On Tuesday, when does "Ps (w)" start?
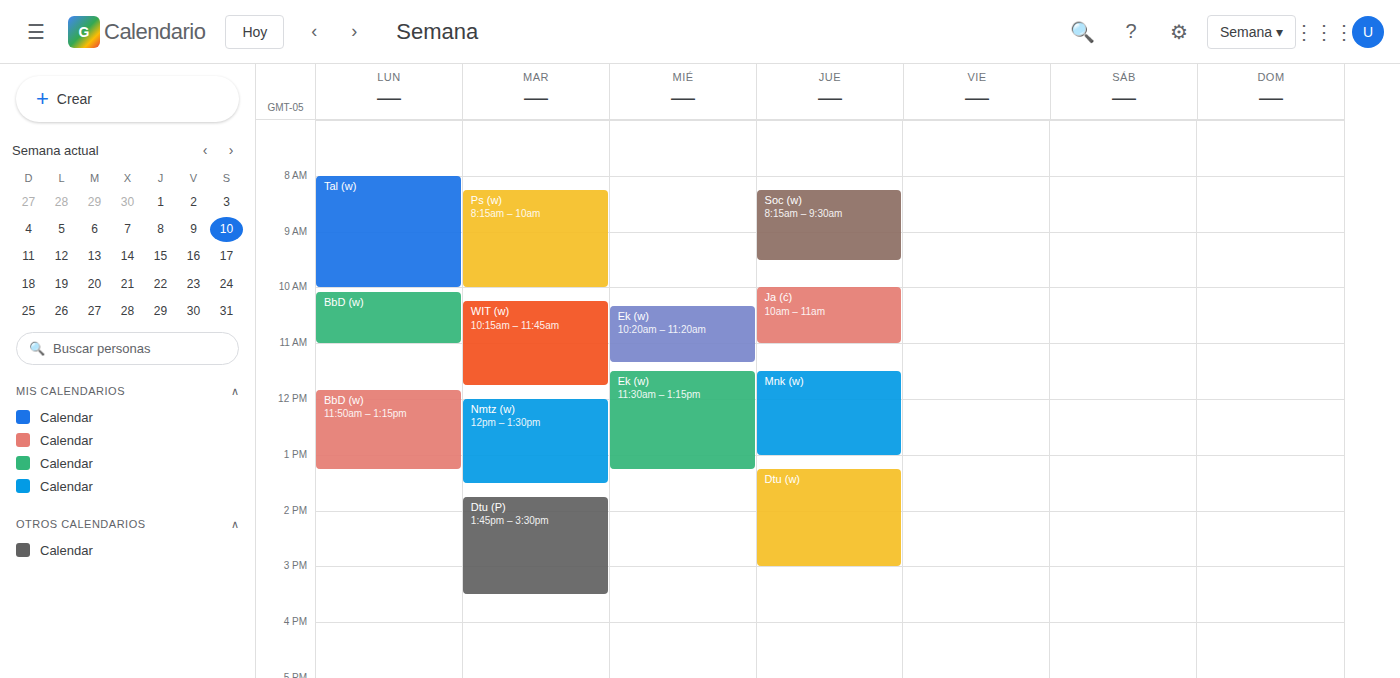
8:15 AM